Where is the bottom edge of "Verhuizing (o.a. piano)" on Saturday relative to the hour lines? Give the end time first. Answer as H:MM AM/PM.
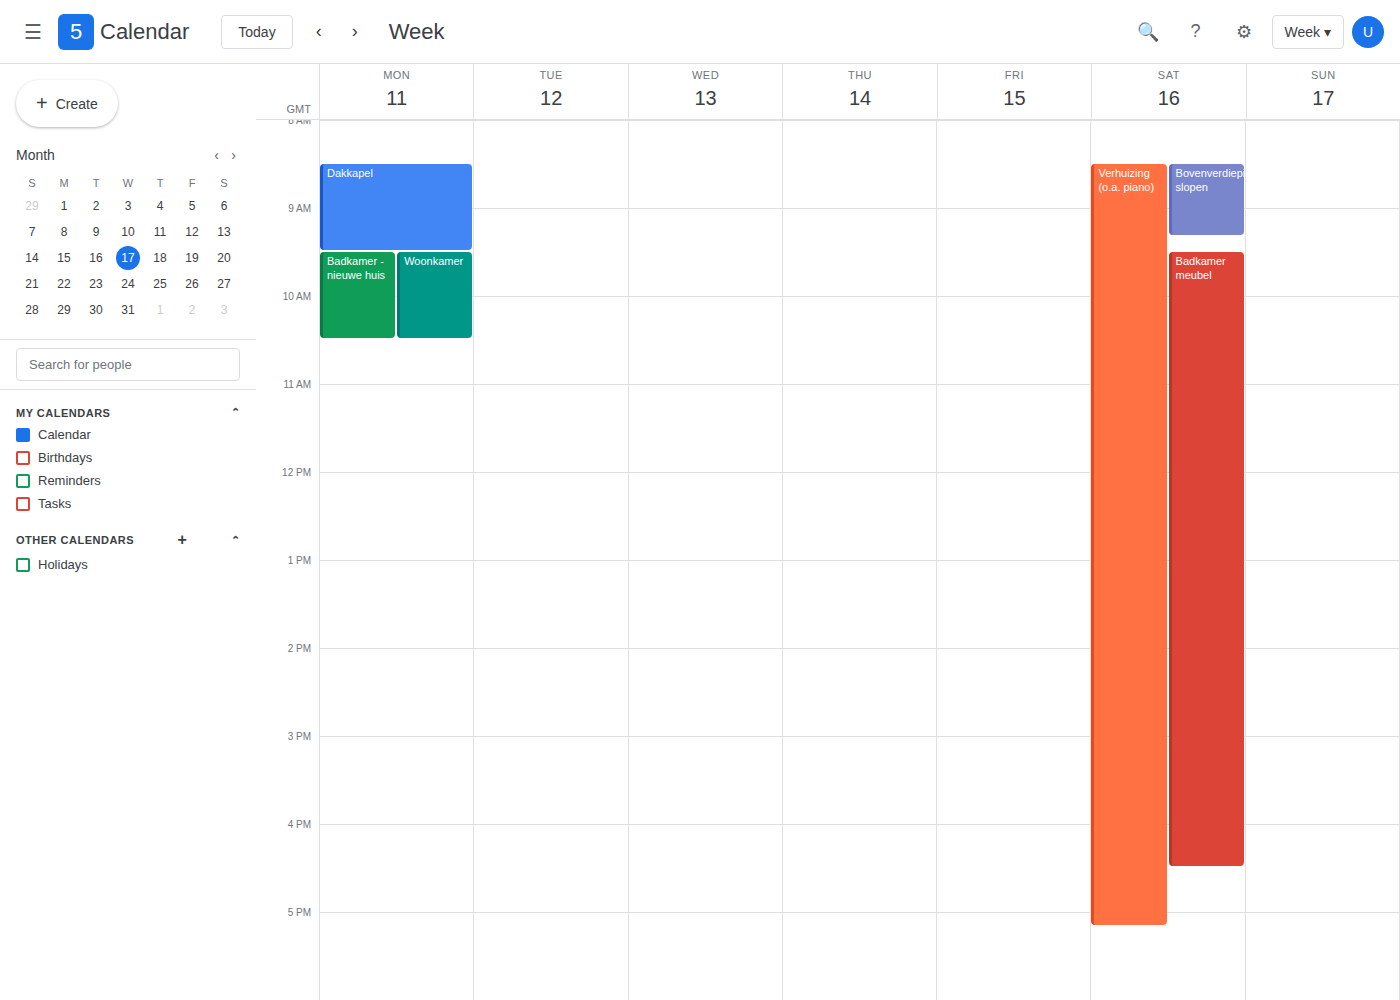
5:10 PM -- neither: 10 minutes below the 5 PM line and 50 minutes above the 6 PM line.